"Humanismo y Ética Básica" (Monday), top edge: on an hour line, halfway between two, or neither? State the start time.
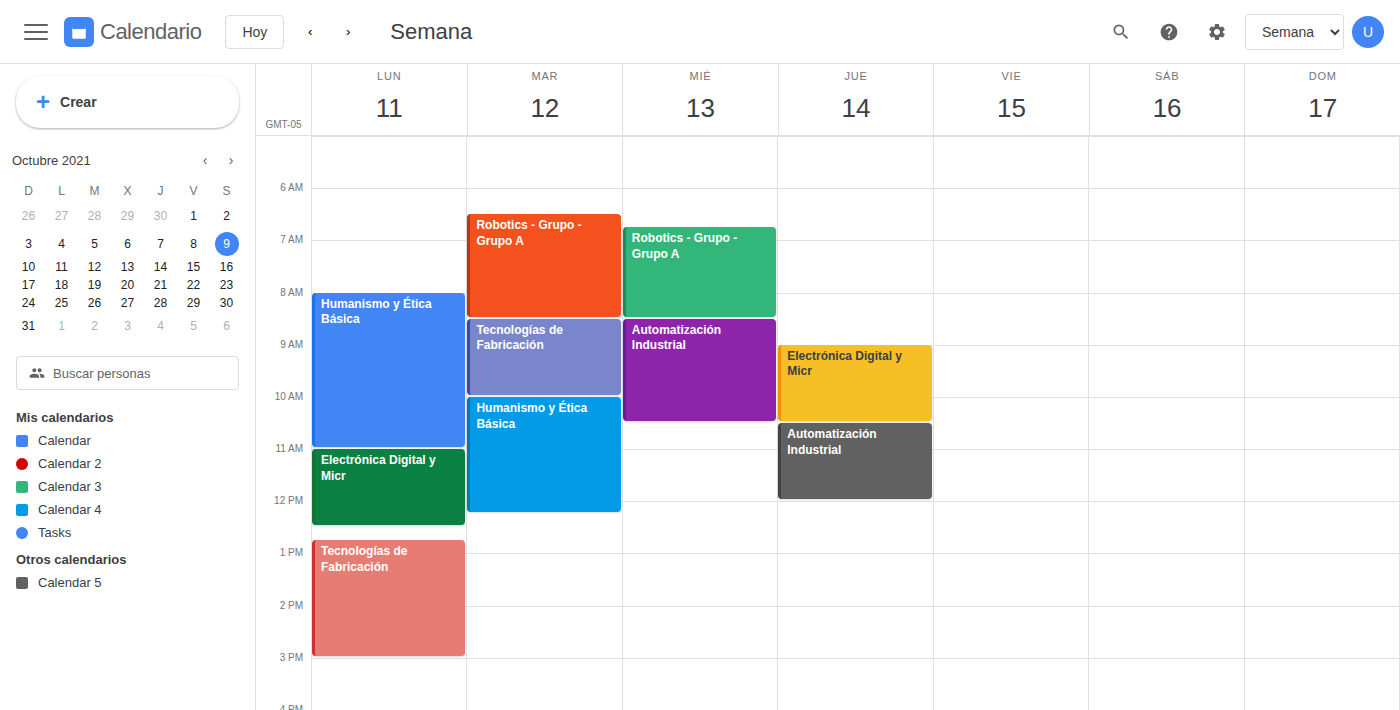
08:00 -- exactly on the 08:00 line.